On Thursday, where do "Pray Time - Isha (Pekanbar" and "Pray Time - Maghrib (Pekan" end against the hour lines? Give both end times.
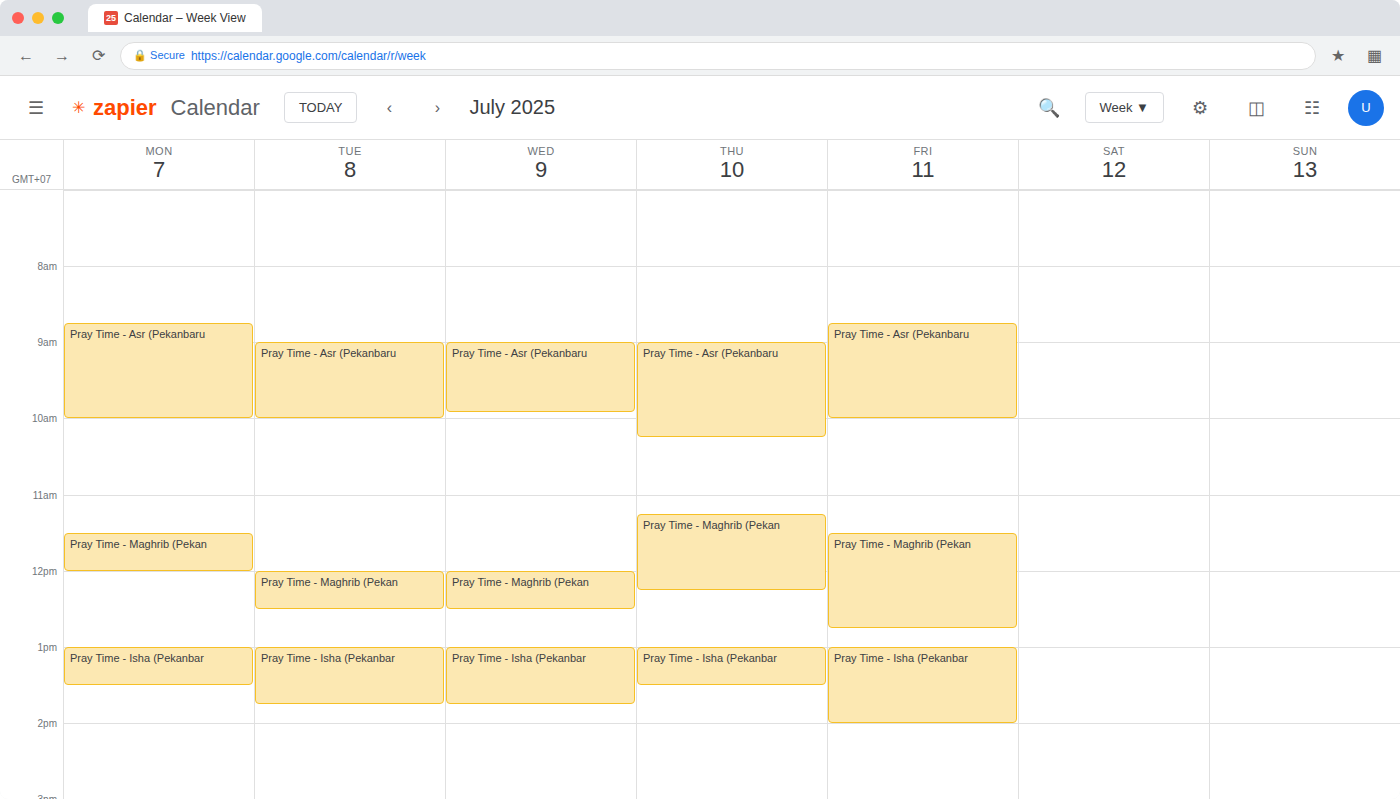
"Pray Time - Isha (Pekanbar": 1:30 PM, halfway between the 1 PM and 2 PM lines. "Pray Time - Maghrib (Pekan": 12:15 PM, neither: a quarter of the way from the 12 PM line to the 1 PM line.